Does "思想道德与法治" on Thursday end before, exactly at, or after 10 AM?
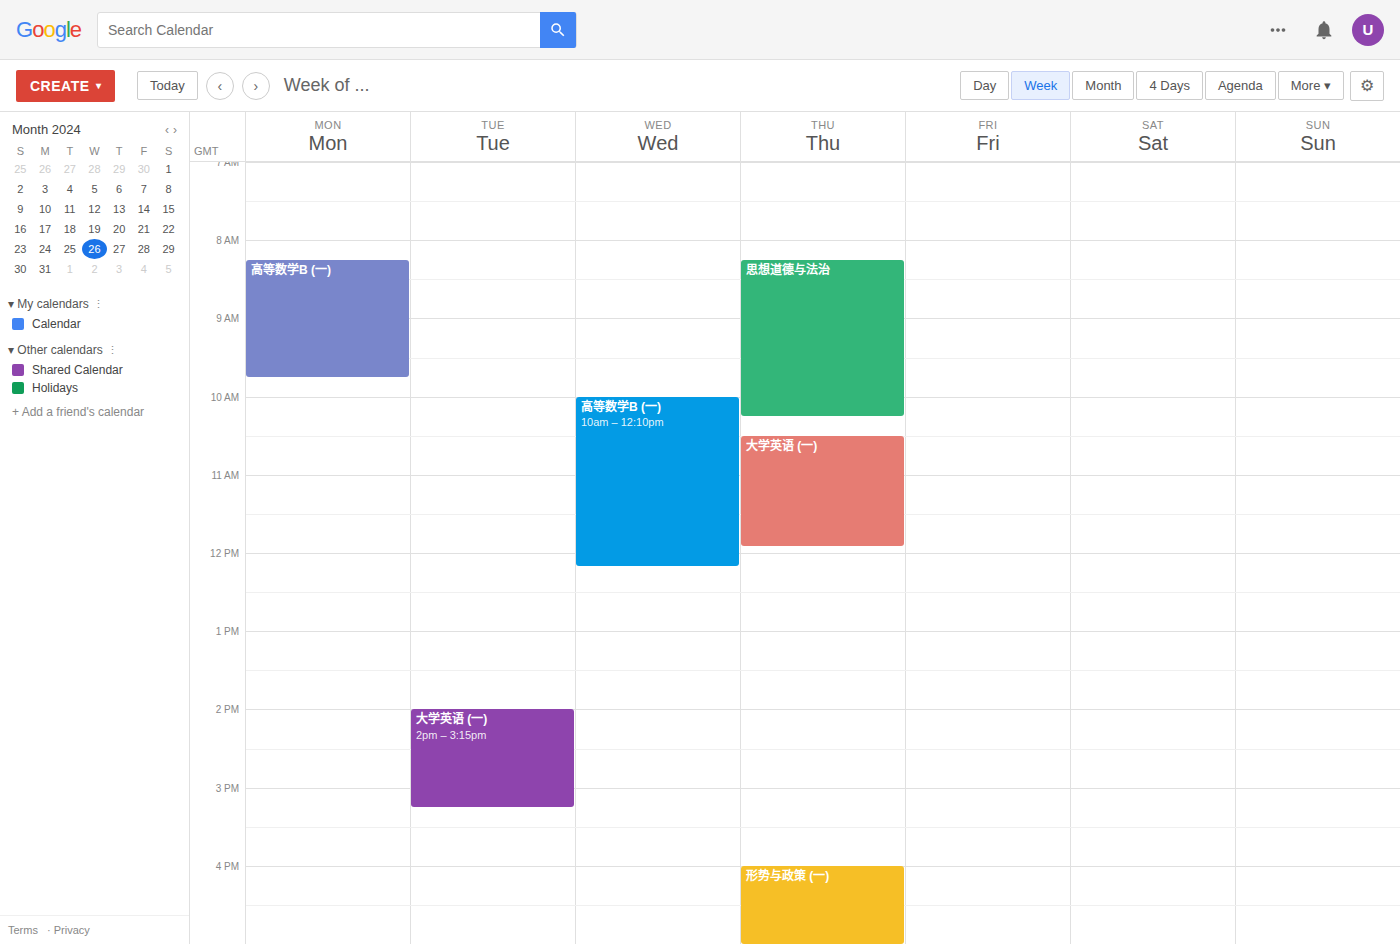
10:15 AM -- after 10 AM, 15 minutes below the 10 AM line.